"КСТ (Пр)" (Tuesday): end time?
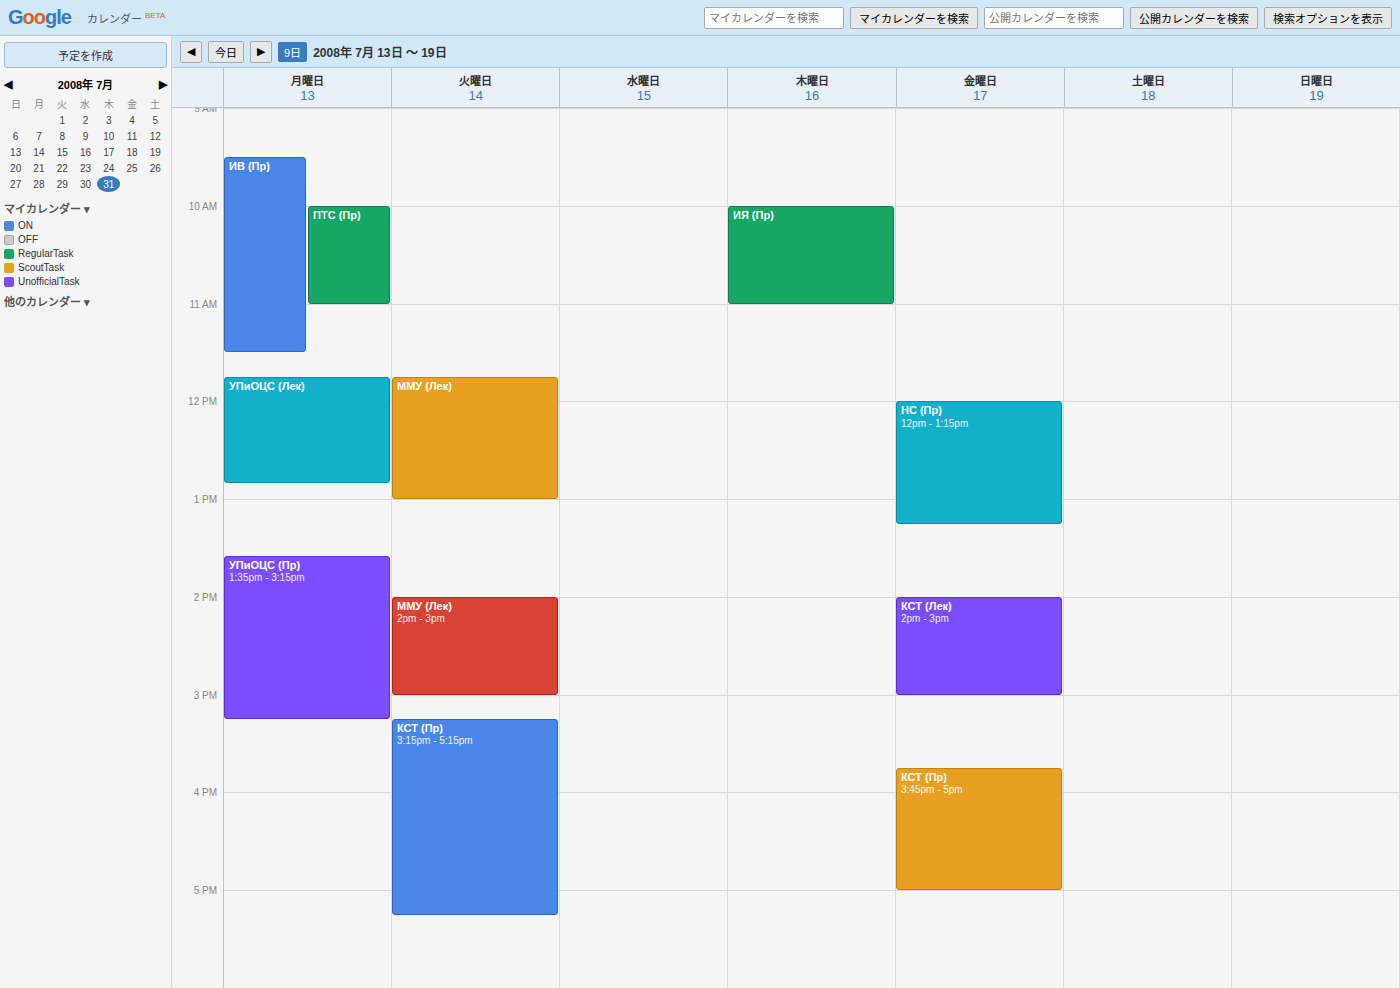
5:15 PM